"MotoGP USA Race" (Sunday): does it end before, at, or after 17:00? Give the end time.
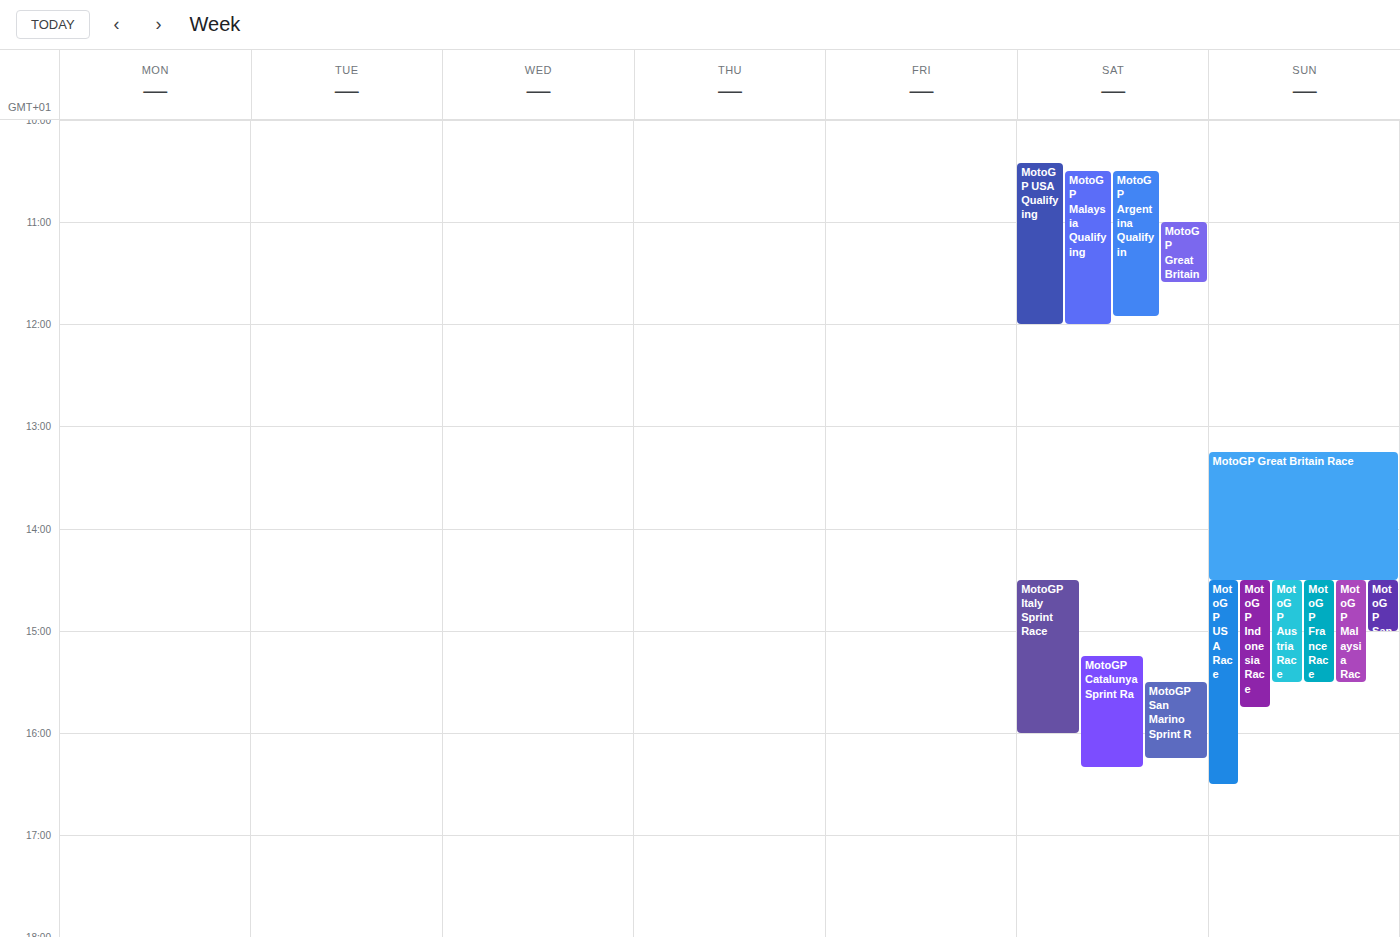
16:30 -- before 17:00, 30 minutes above the 17:00 line.